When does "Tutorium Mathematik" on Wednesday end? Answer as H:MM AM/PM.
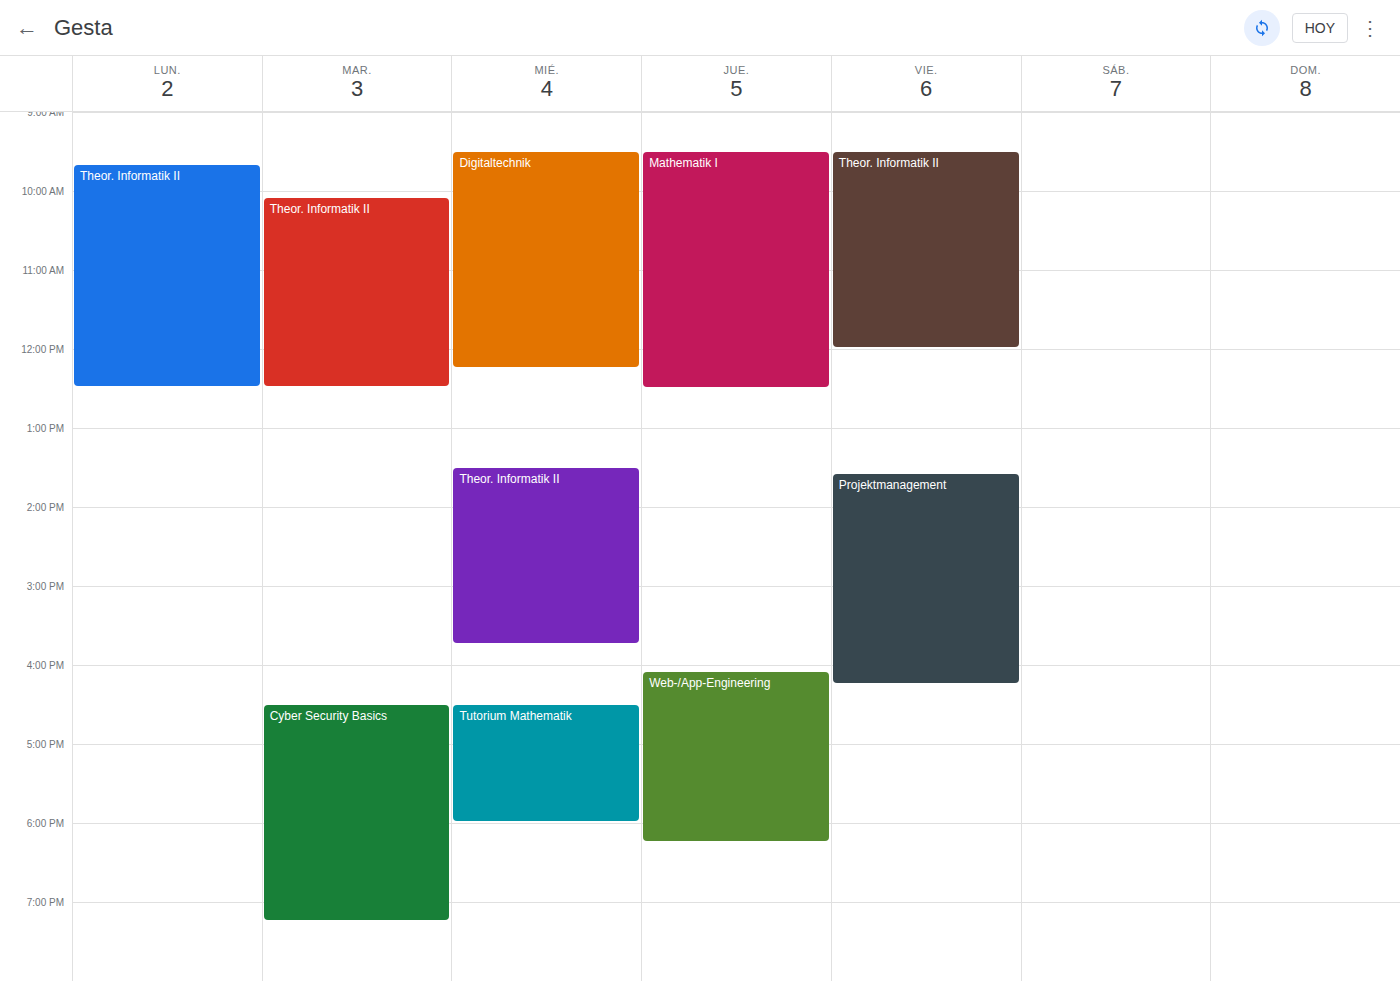
6:00 PM